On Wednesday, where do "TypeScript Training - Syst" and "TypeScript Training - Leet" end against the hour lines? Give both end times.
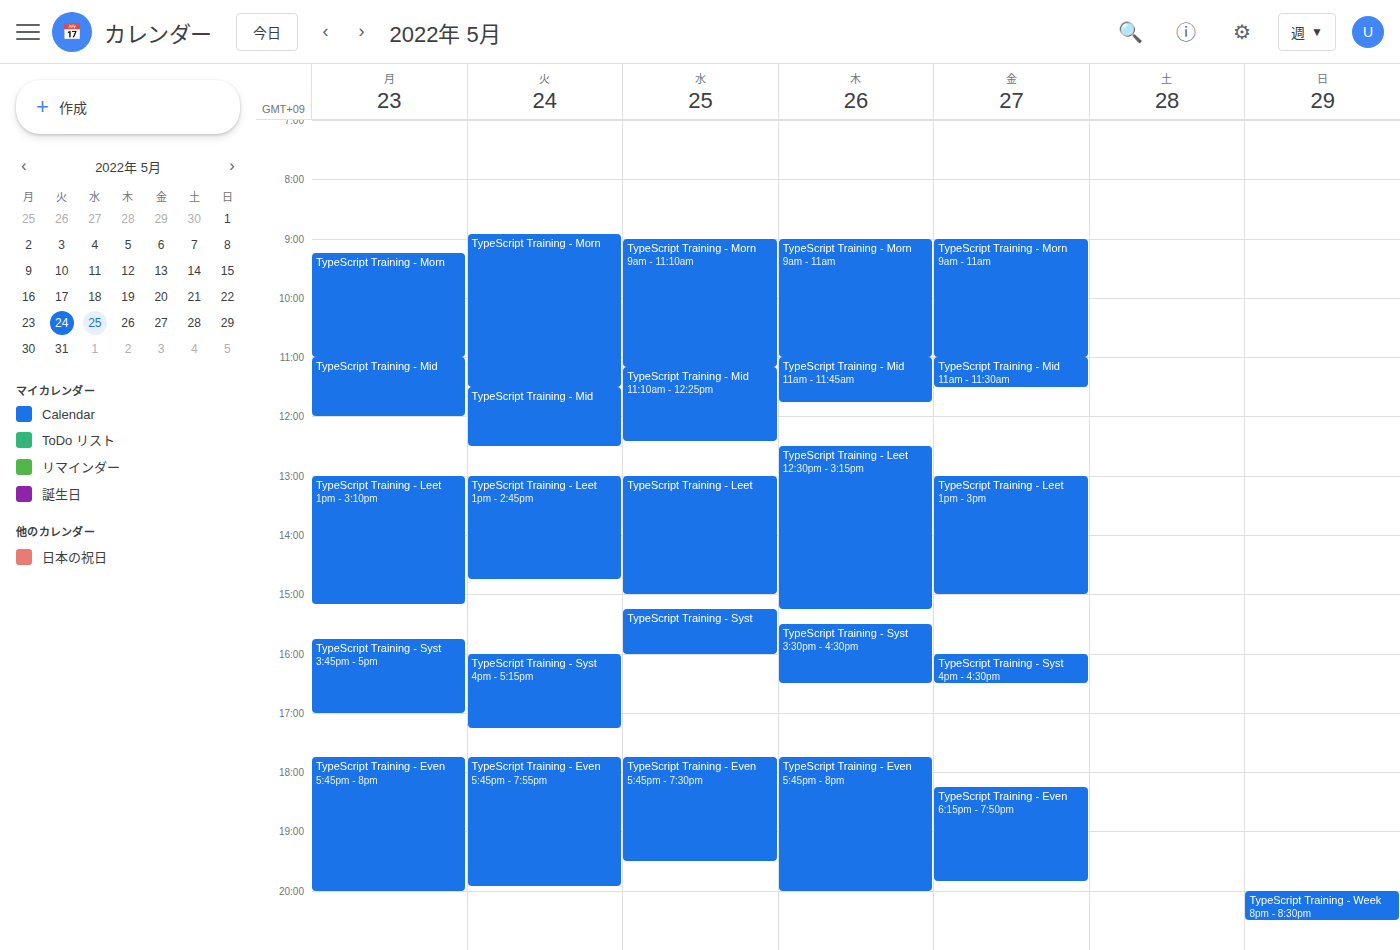
"TypeScript Training - Syst": 4:00 PM, exactly on the 4 PM line. "TypeScript Training - Leet": 3:00 PM, exactly on the 3 PM line.